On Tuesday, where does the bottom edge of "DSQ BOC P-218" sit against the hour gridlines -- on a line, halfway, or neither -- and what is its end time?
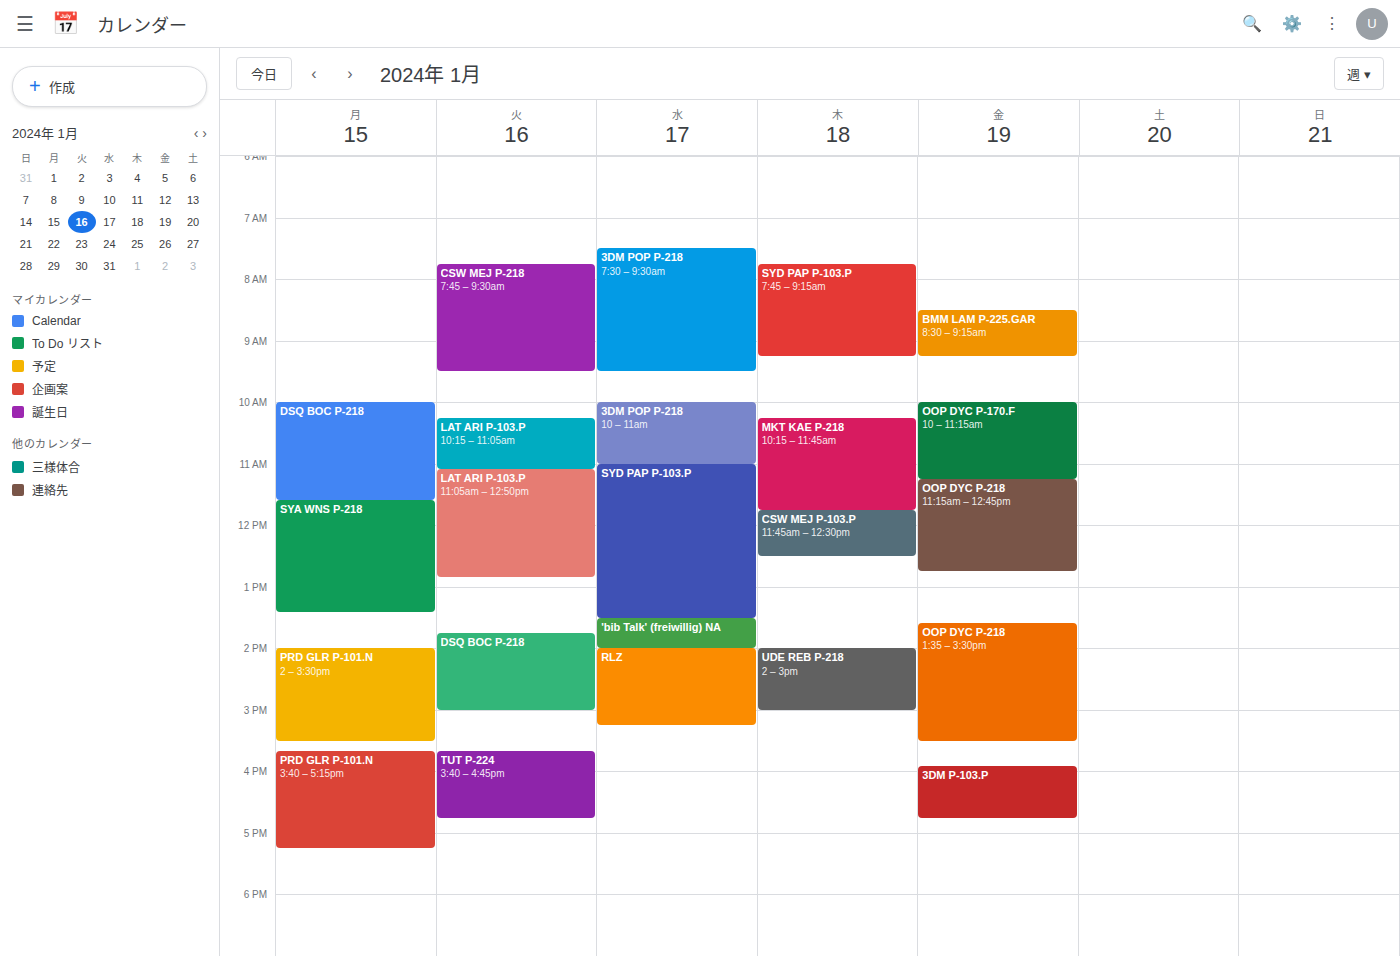
3:00 PM -- exactly on the 3 PM line.